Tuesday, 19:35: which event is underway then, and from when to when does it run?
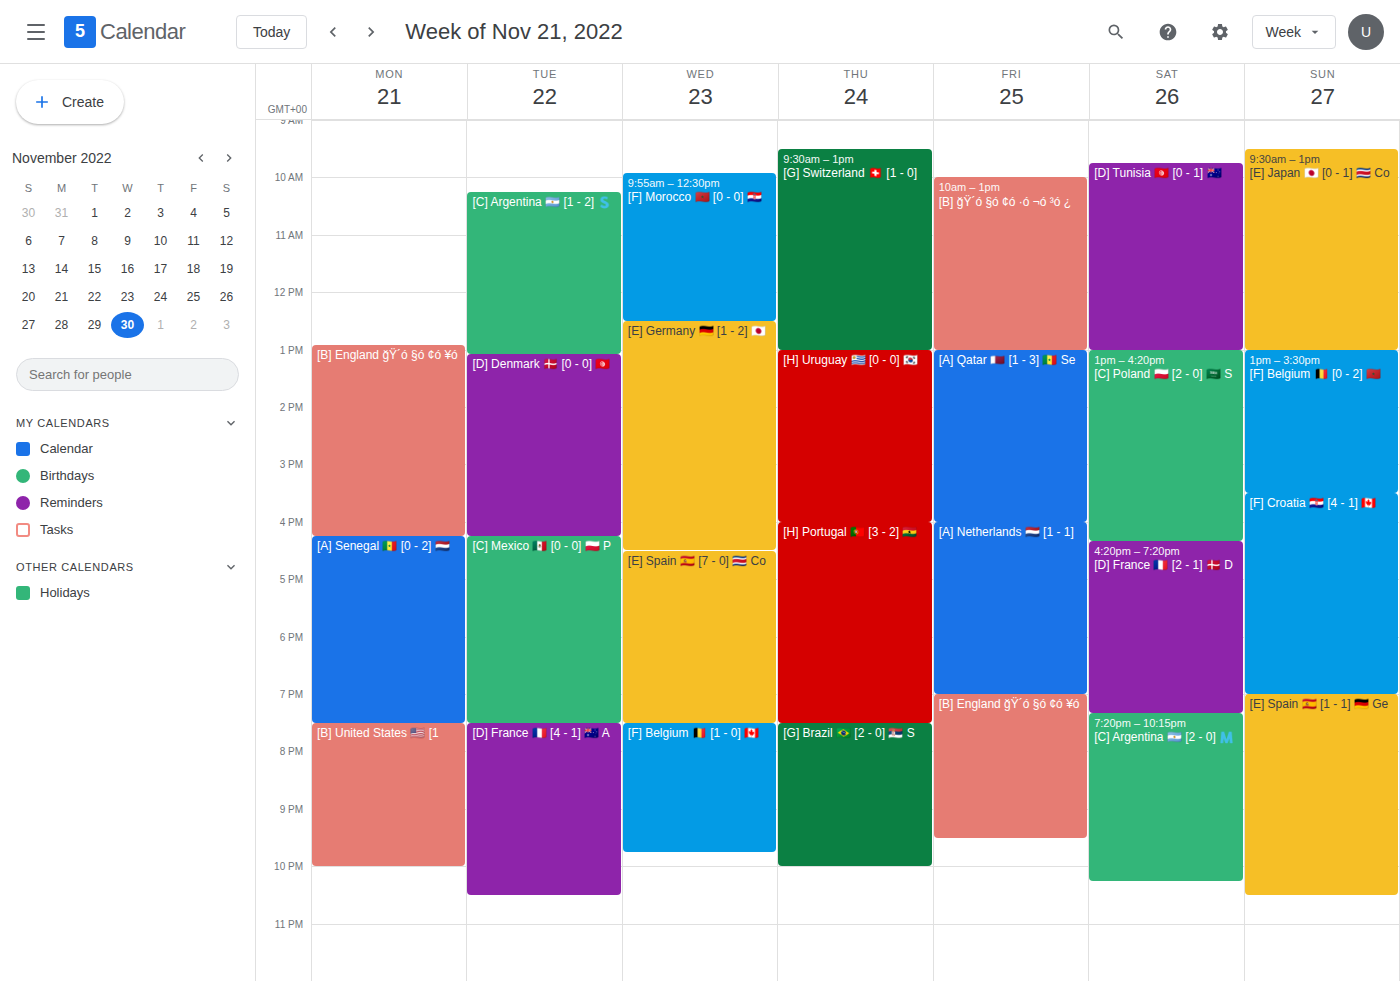
"[D] France 🇫🇷 [4 - 1] 🇦🇺 A", 19:30 to 22:30